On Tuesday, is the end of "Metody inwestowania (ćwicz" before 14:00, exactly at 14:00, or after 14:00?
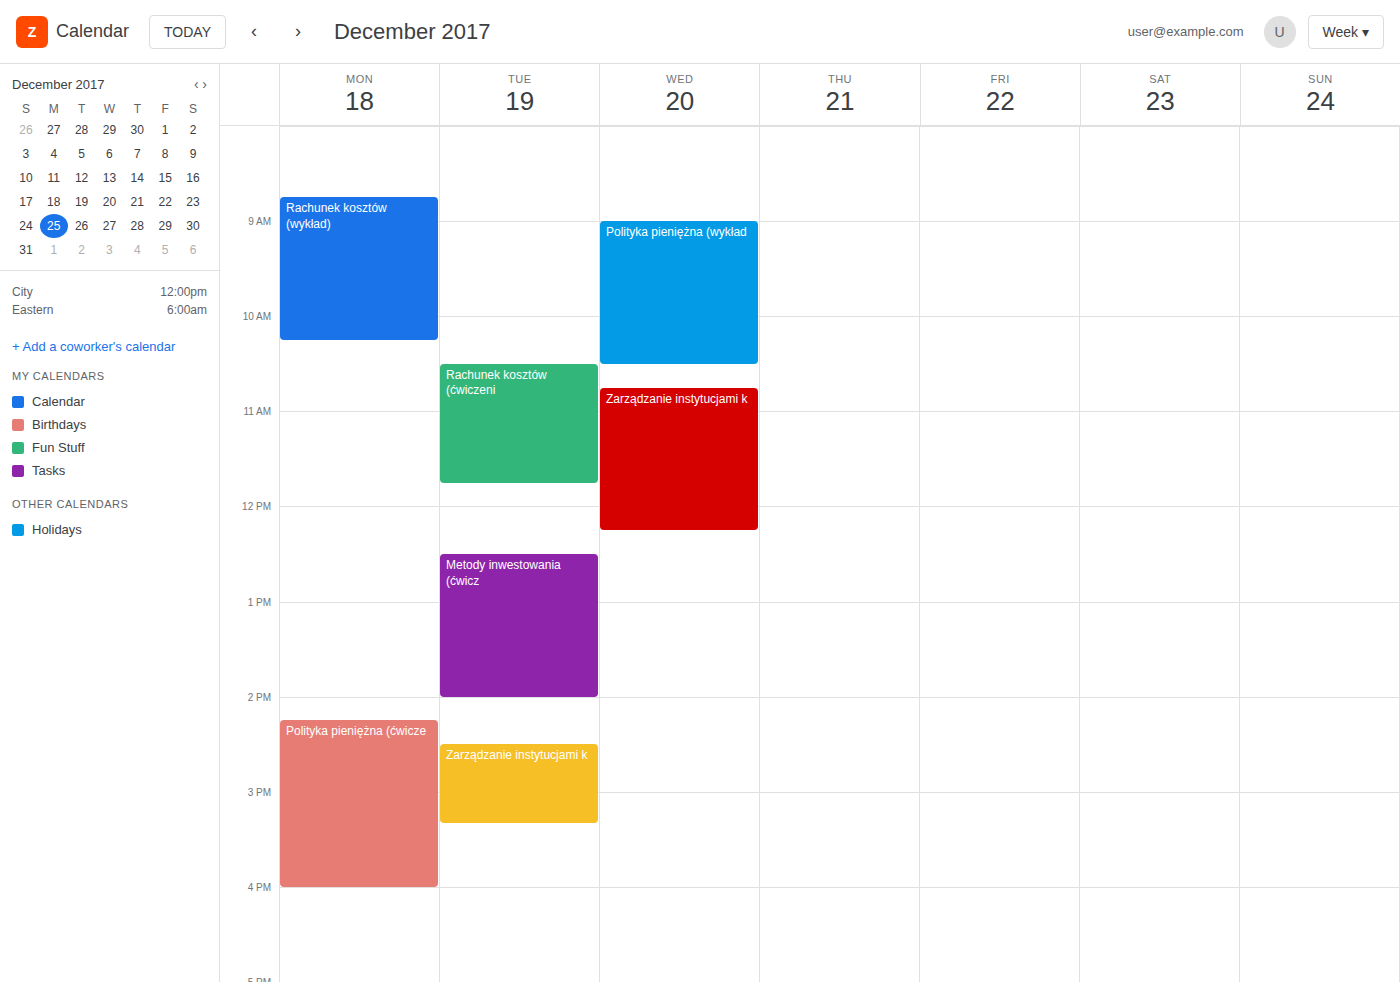
14:00 -- exactly at 14:00, on the 14:00 line.